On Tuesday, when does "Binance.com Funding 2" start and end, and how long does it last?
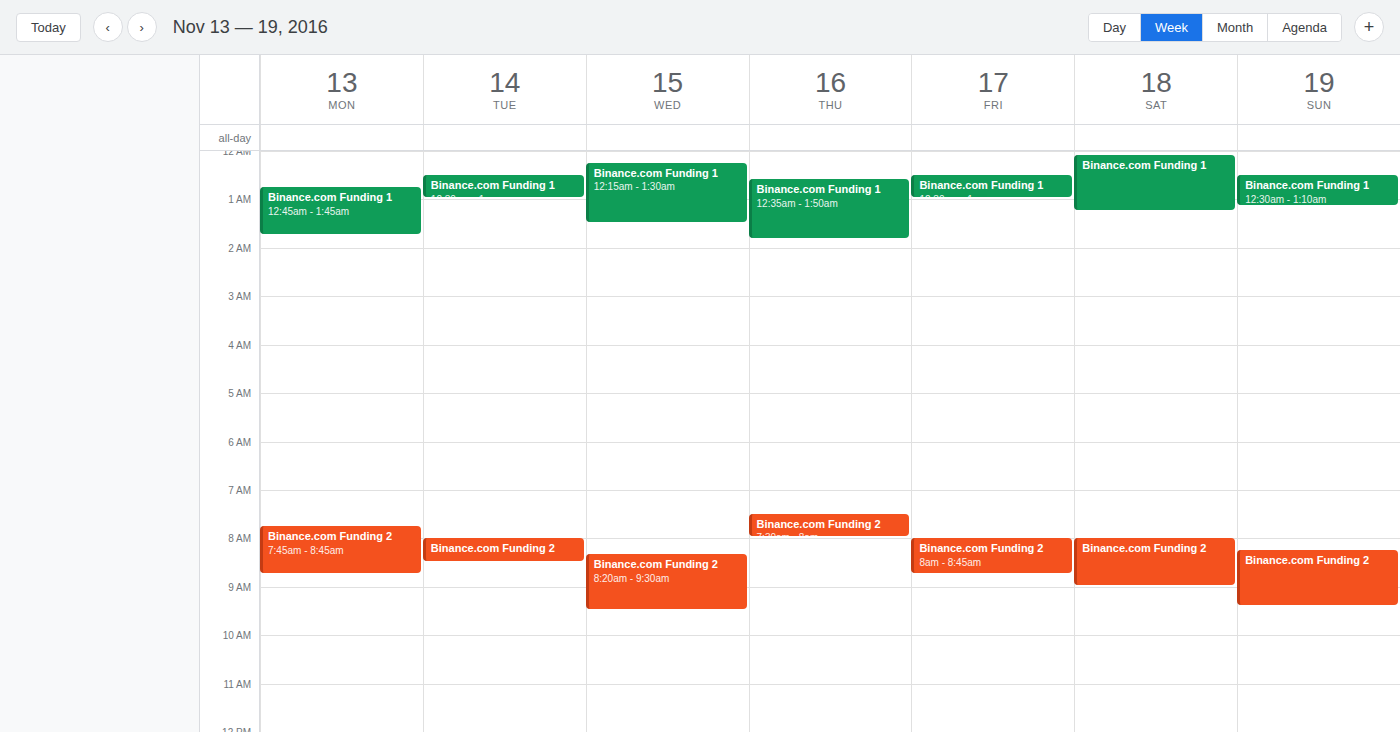
8:00 AM to 8:30 AM, 30 minutes